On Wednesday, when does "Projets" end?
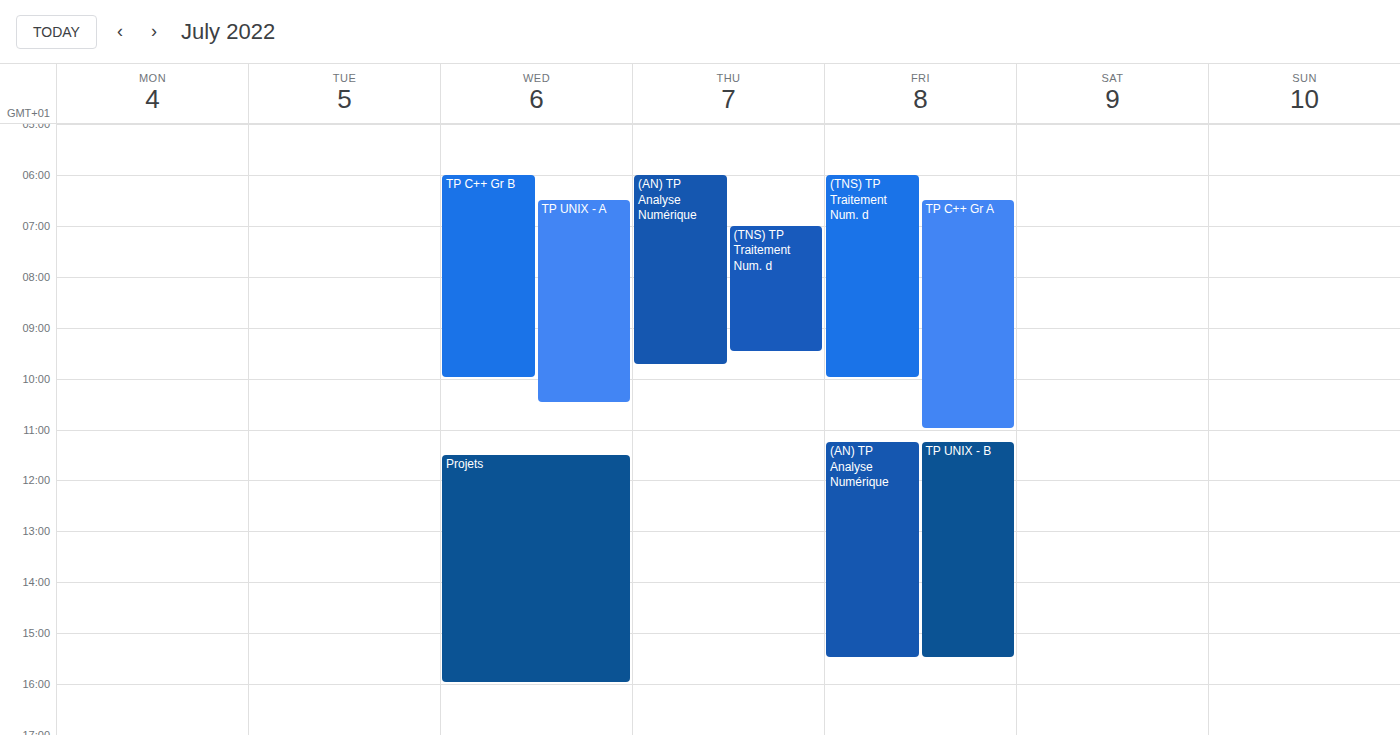
4:00 PM